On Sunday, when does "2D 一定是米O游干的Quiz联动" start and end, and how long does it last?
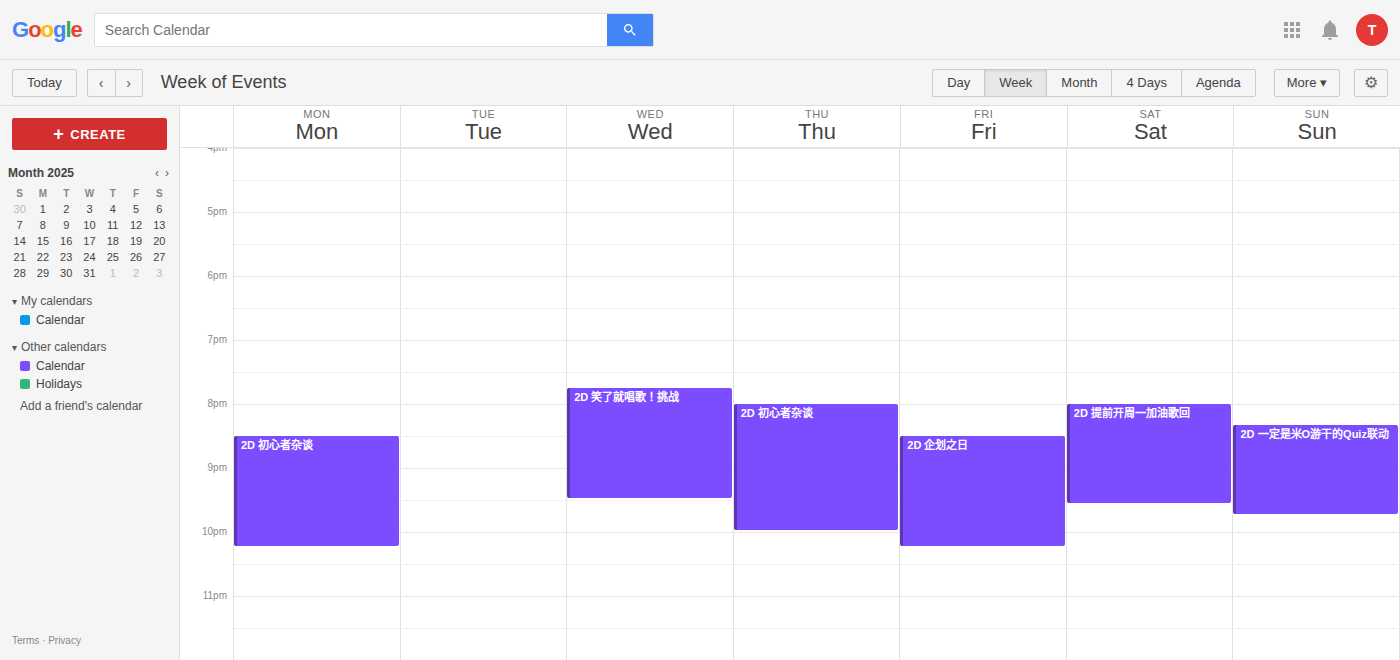
8:20 PM to 9:45 PM, 1 hour 25 minutes